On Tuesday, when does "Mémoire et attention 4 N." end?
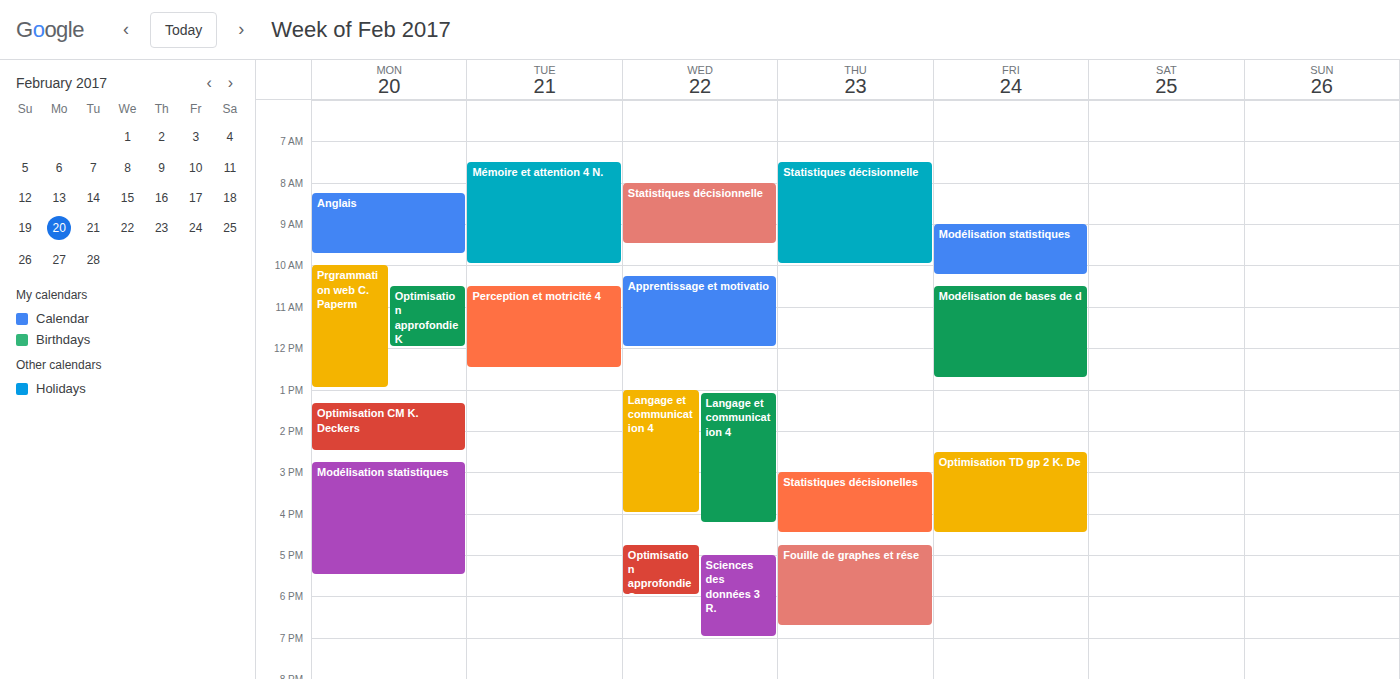
10:00 AM